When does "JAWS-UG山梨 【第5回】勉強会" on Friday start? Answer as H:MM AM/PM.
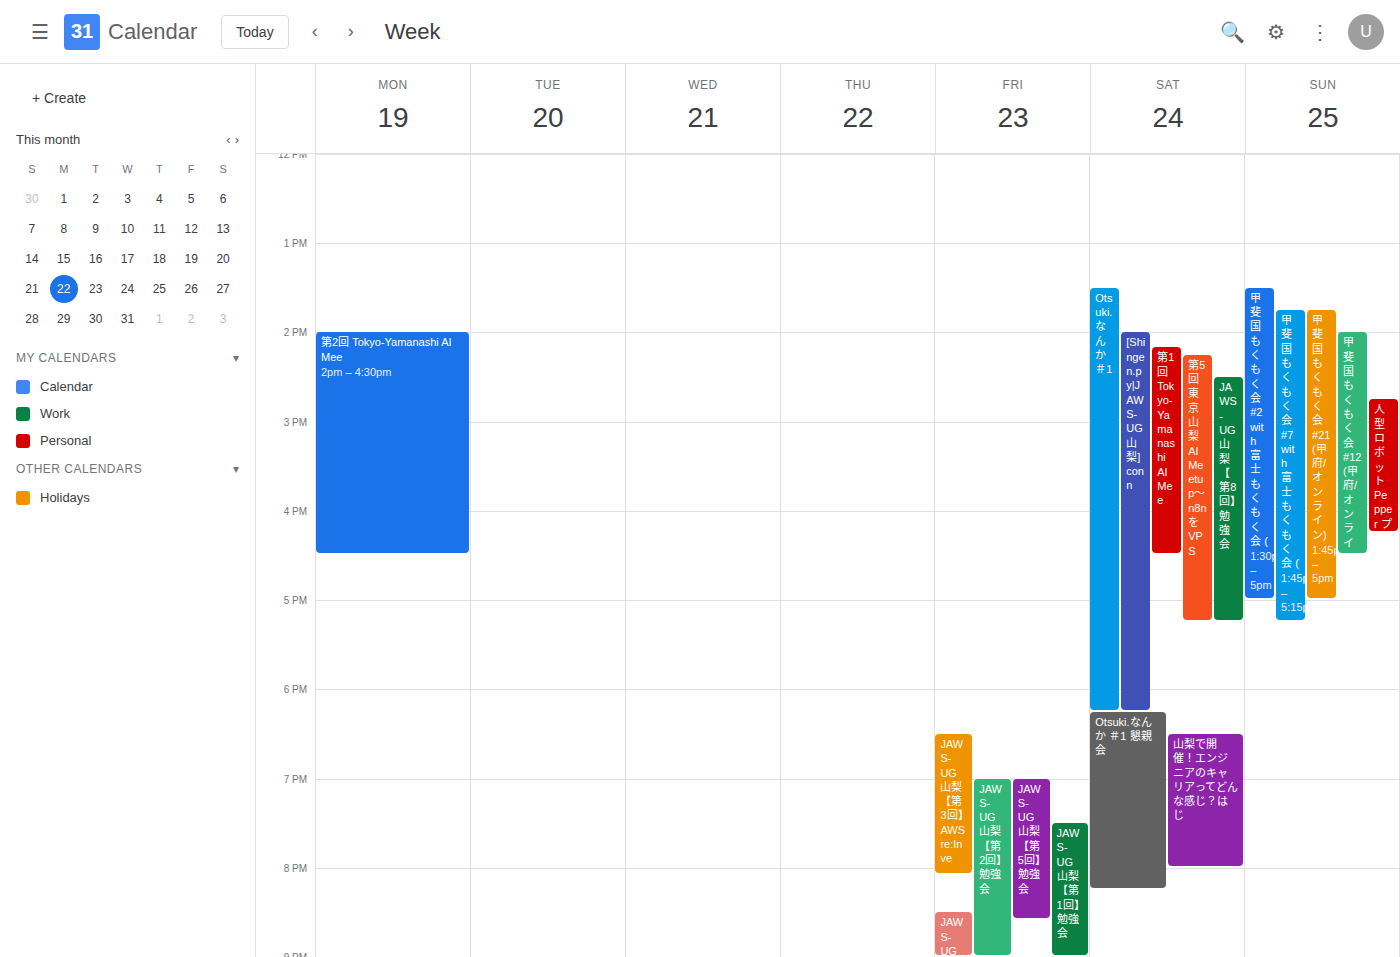
7:00 PM